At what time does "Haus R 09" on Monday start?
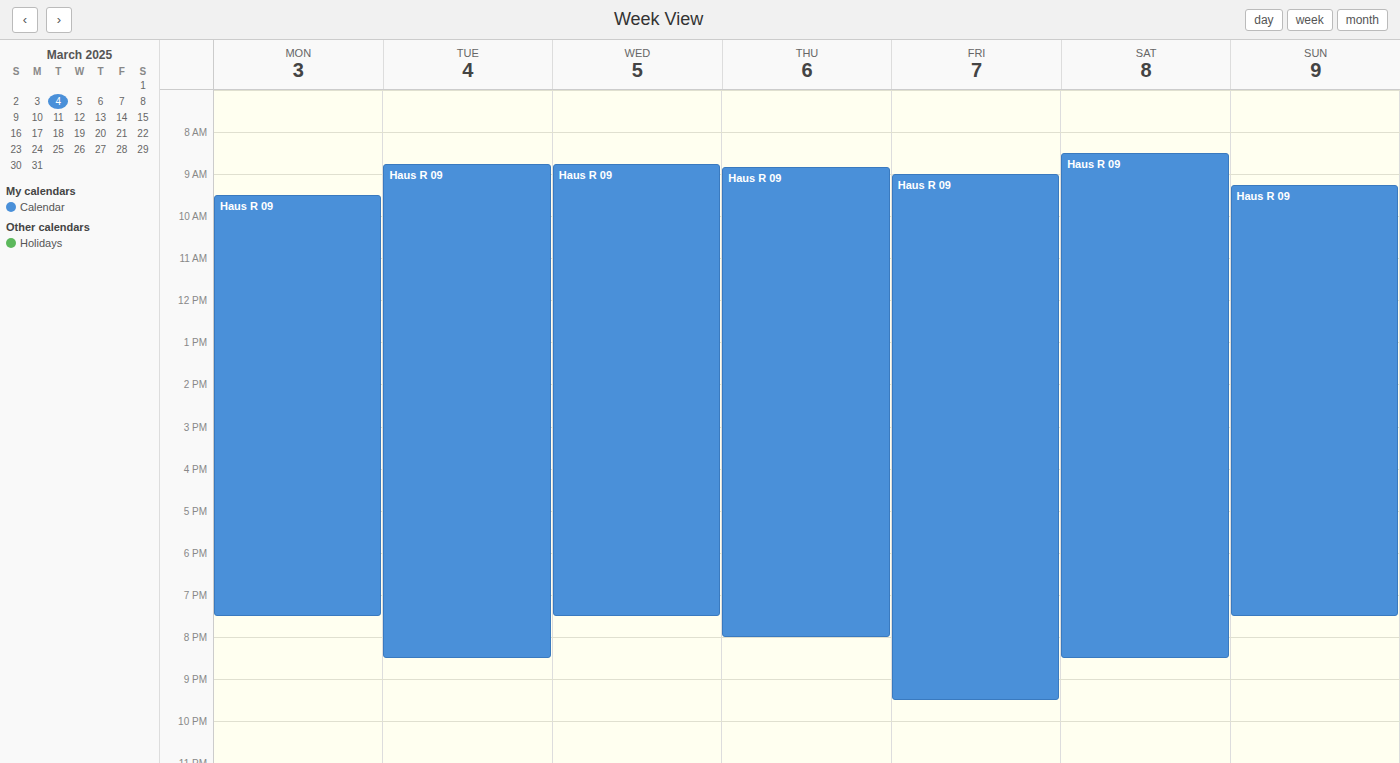
9:30 AM